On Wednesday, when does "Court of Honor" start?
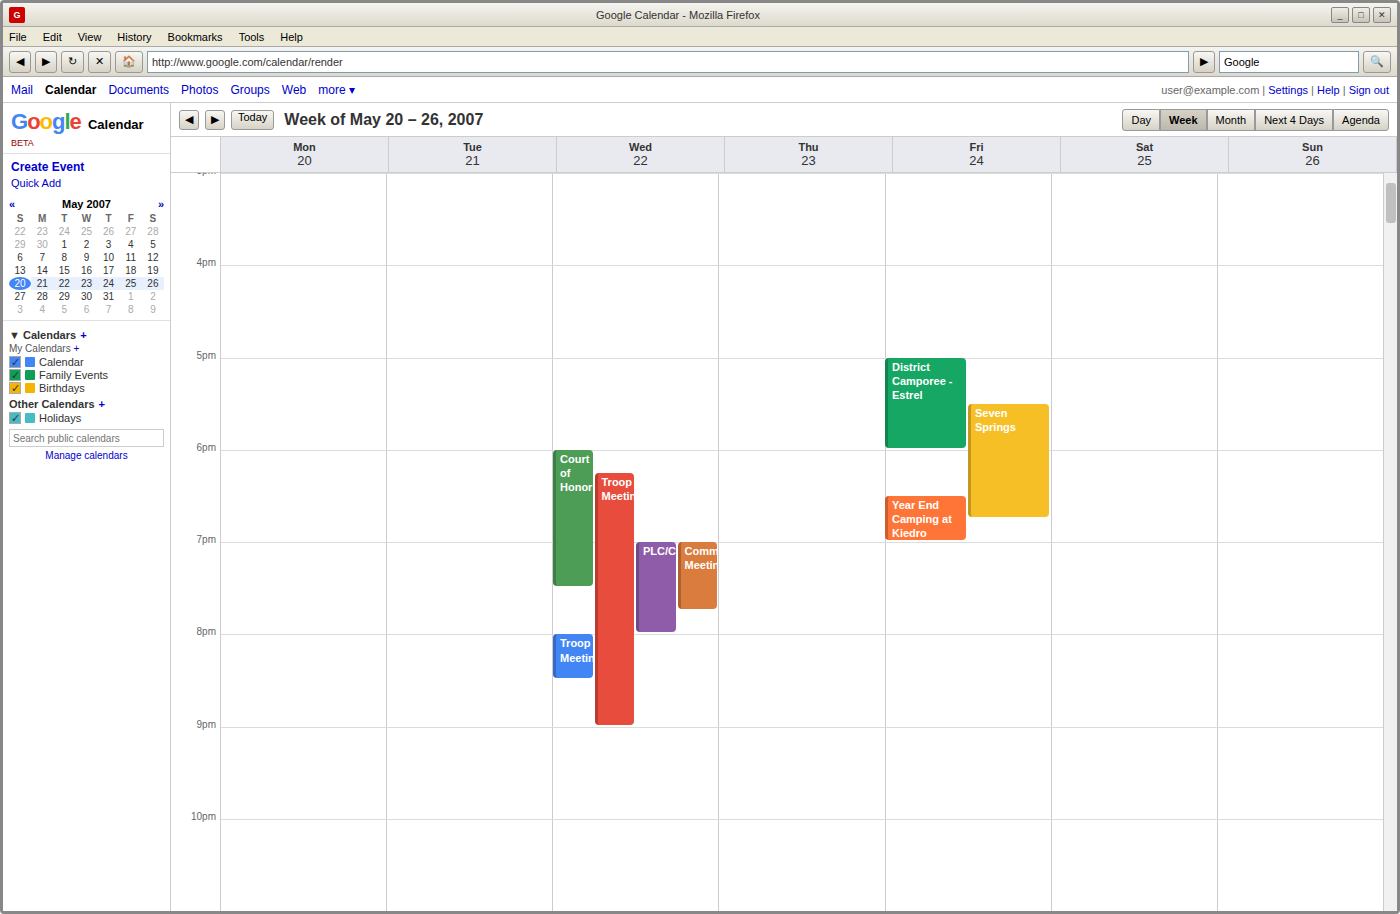
6:00 PM